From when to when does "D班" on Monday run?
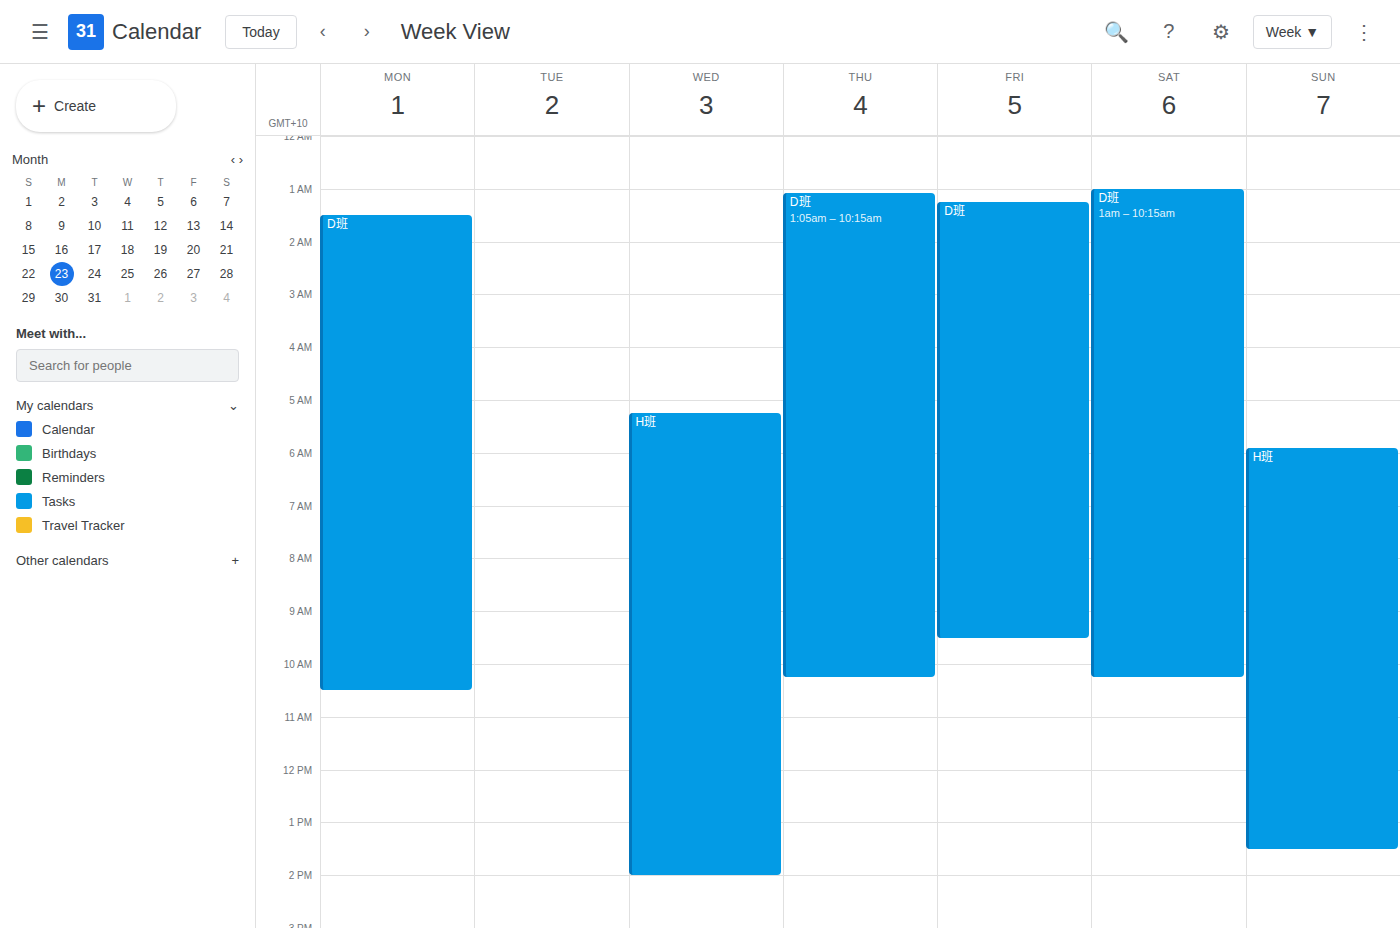
1:30 AM to 10:30 AM